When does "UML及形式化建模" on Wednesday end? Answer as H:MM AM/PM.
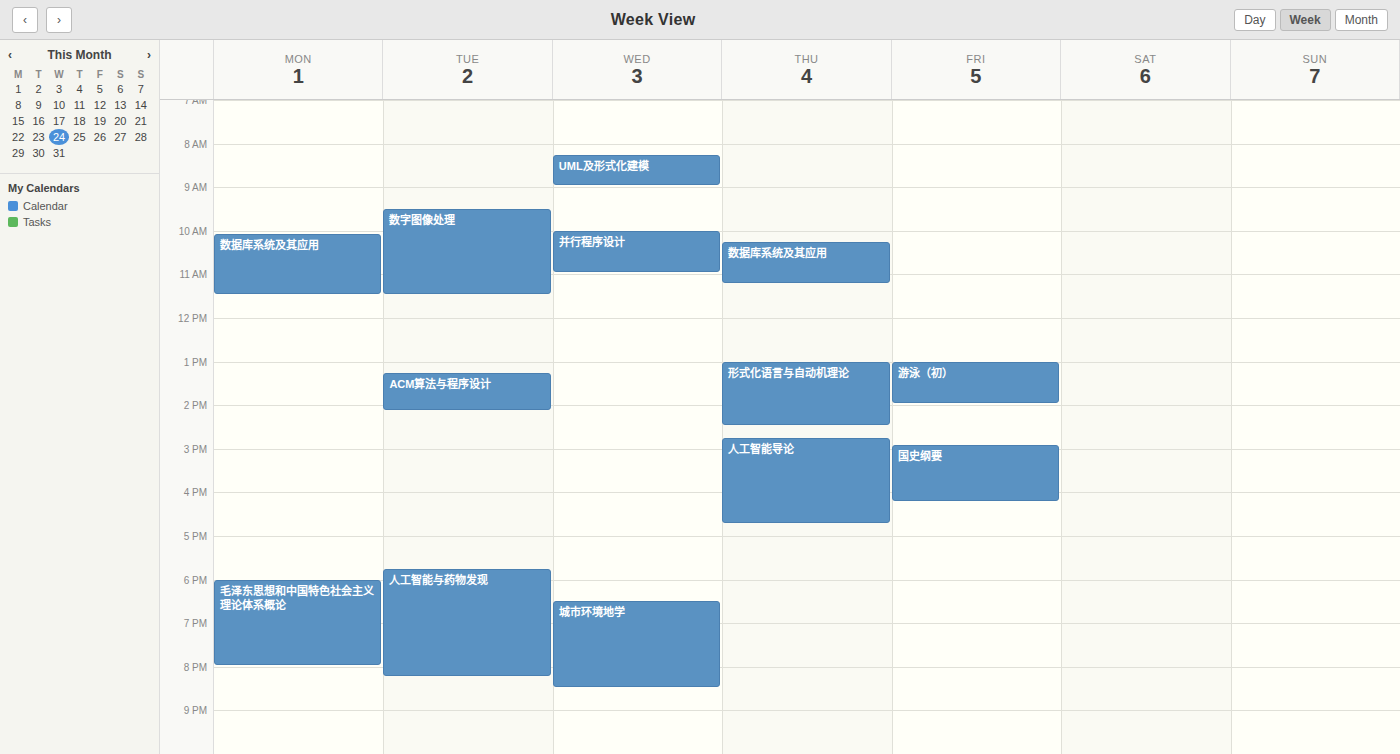
9:00 AM